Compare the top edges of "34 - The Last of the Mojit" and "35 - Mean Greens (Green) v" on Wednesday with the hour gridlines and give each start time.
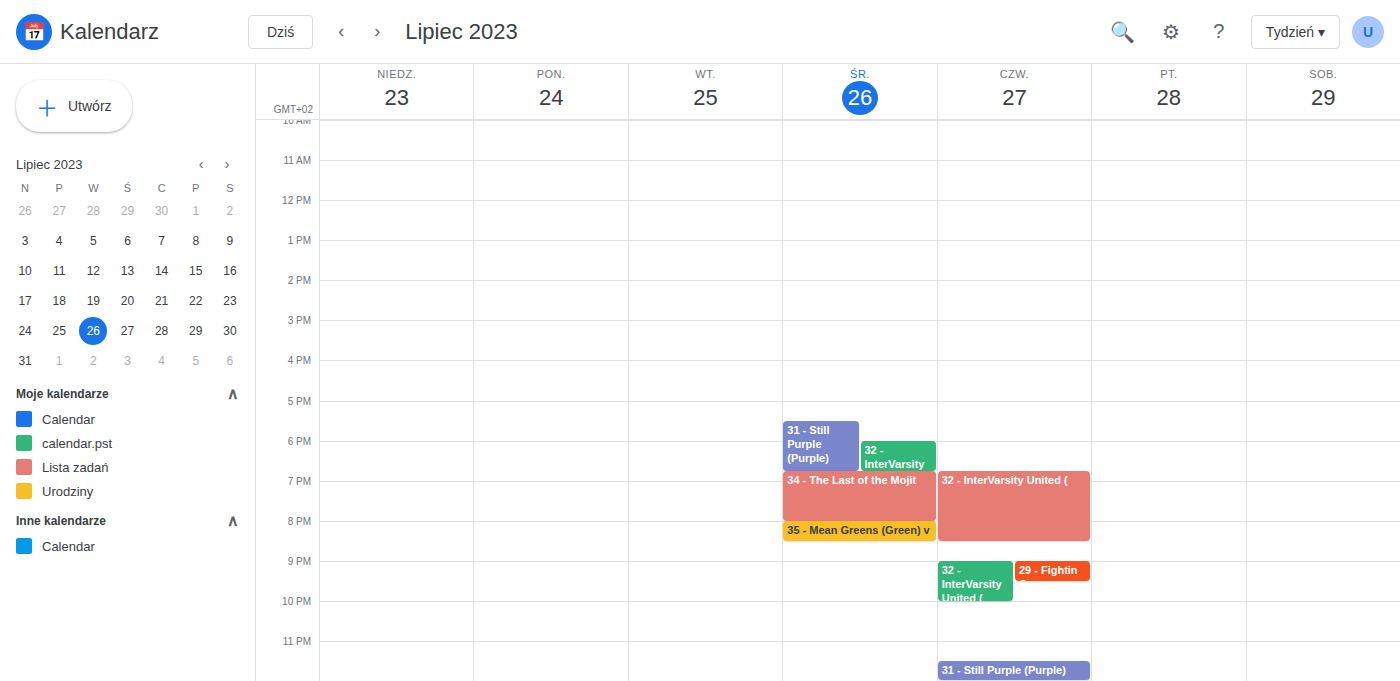
"34 - The Last of the Mojit": 6:45 PM, neither: three quarters of the way from the 6 PM line to the 7 PM line. "35 - Mean Greens (Green) v": 8:00 PM, exactly on the 8 PM line.